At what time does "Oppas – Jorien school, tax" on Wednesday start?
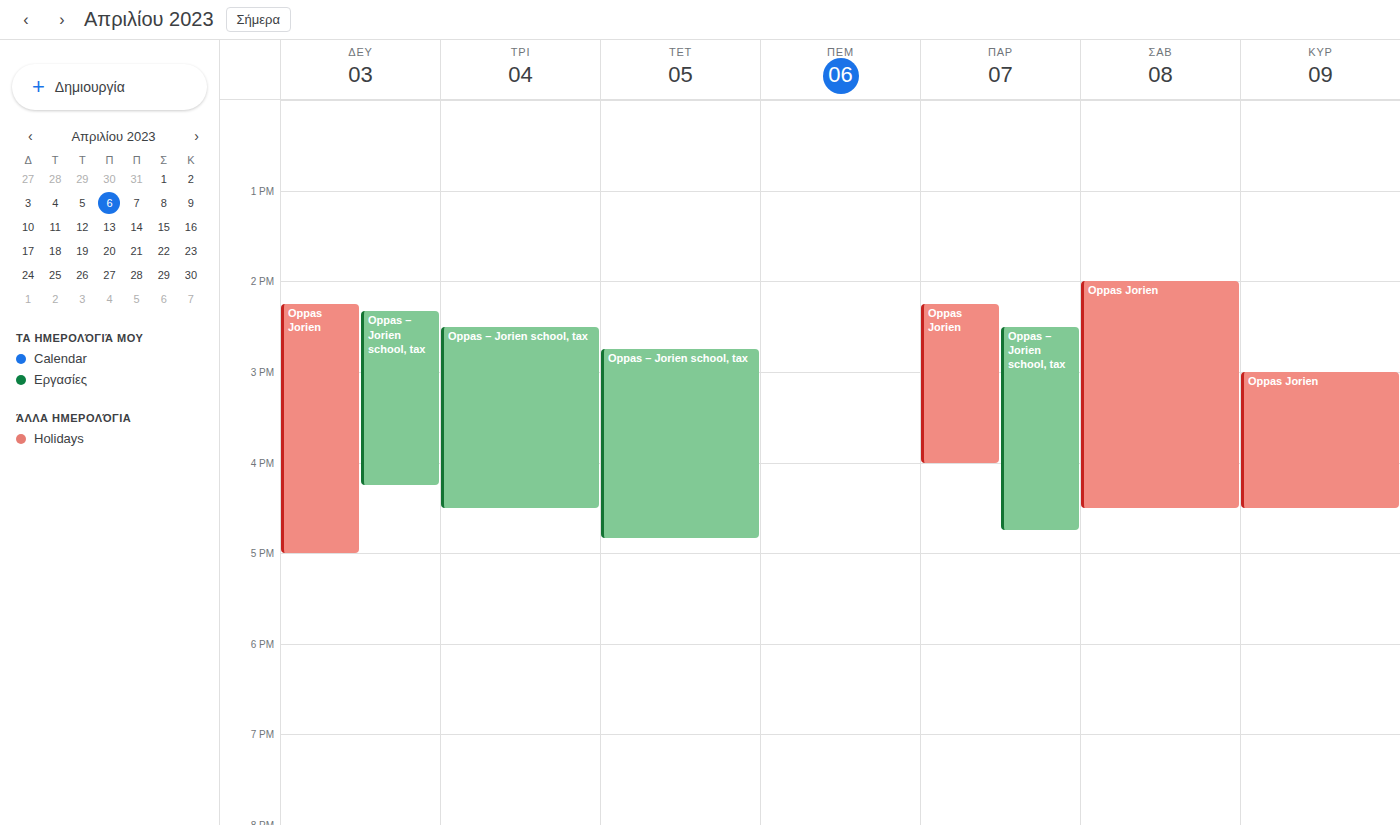
2:45 PM